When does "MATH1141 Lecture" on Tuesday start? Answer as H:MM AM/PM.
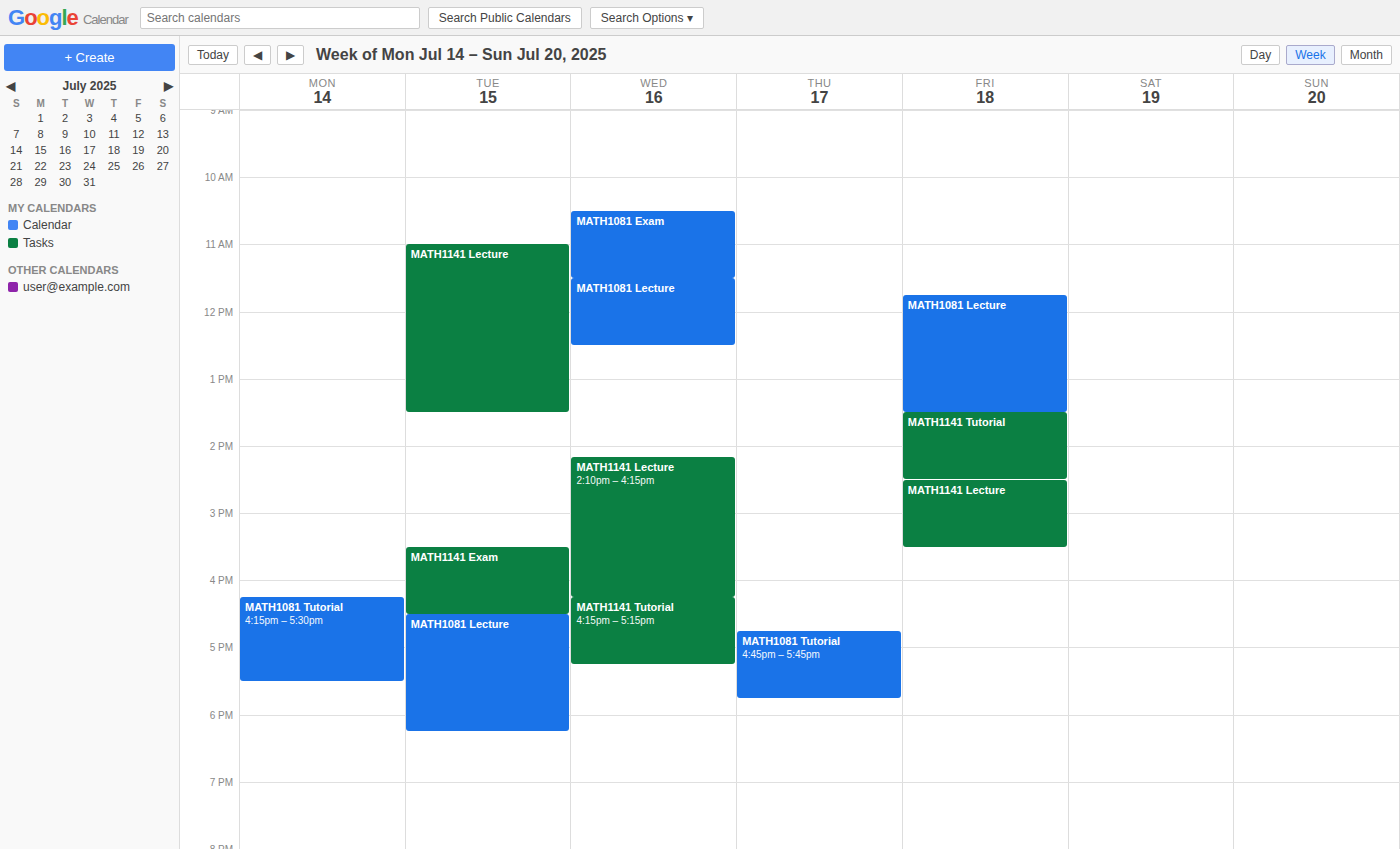
11:00 AM